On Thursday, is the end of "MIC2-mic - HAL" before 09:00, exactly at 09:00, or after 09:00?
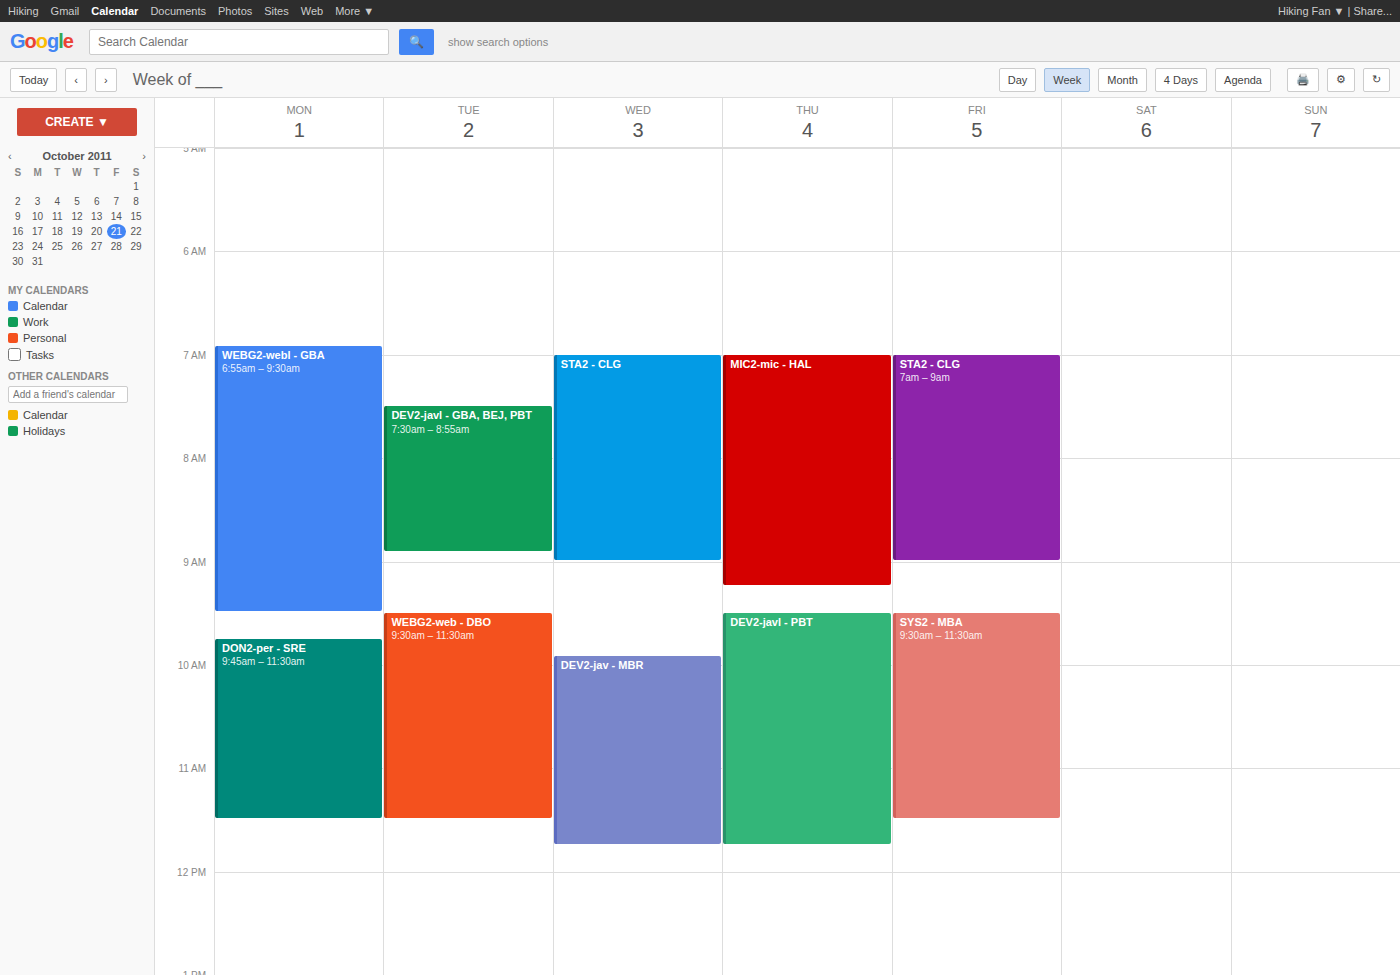
09:15 -- after 09:00, 15 minutes below the 09:00 line.